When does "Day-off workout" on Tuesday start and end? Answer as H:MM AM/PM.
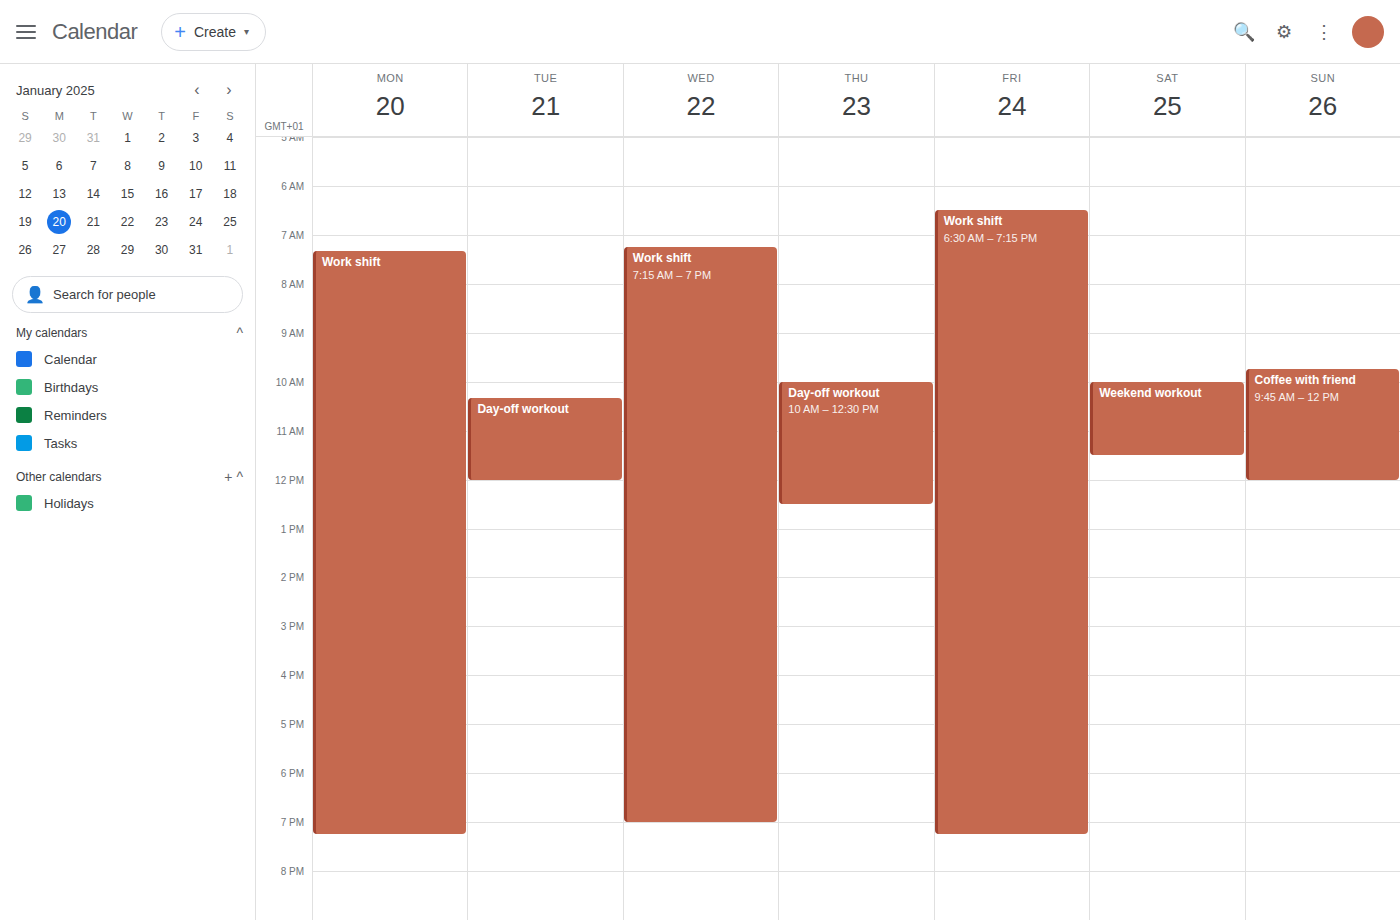
10:20 AM to 12:00 PM